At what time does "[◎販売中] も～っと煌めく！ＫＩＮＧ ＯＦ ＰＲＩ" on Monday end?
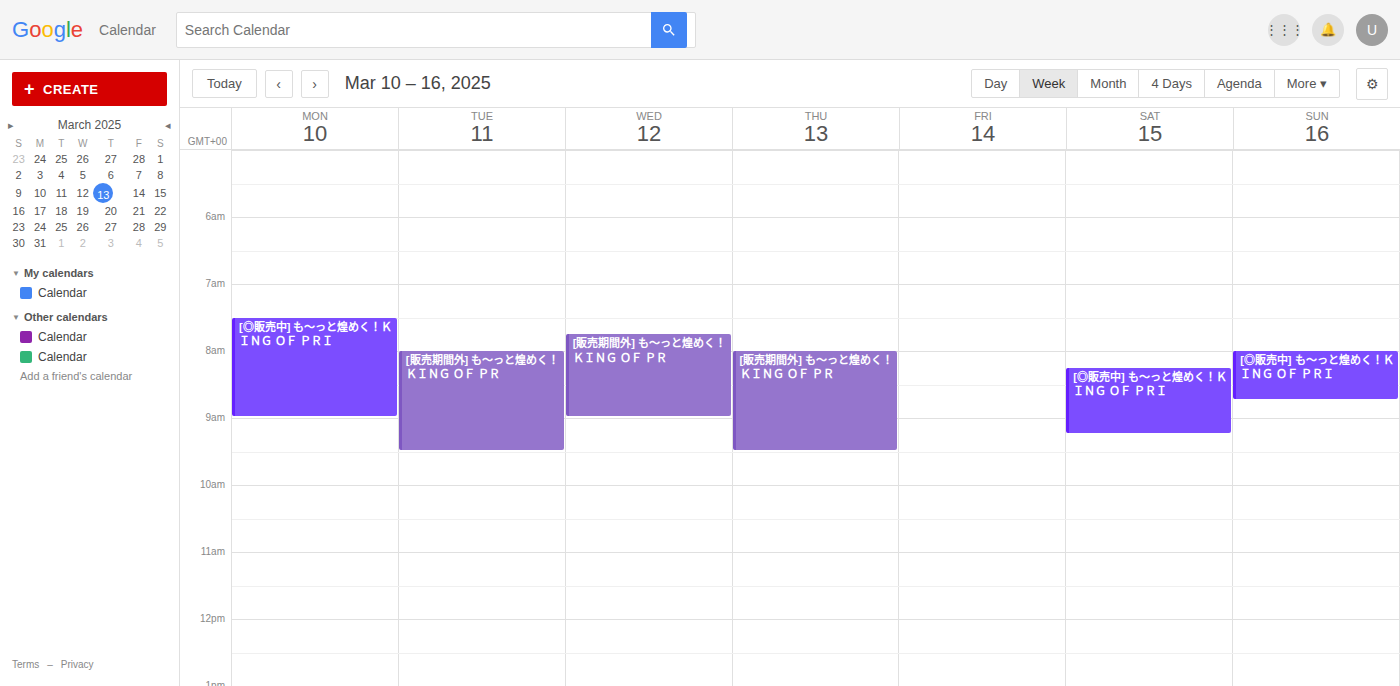
9:00 AM